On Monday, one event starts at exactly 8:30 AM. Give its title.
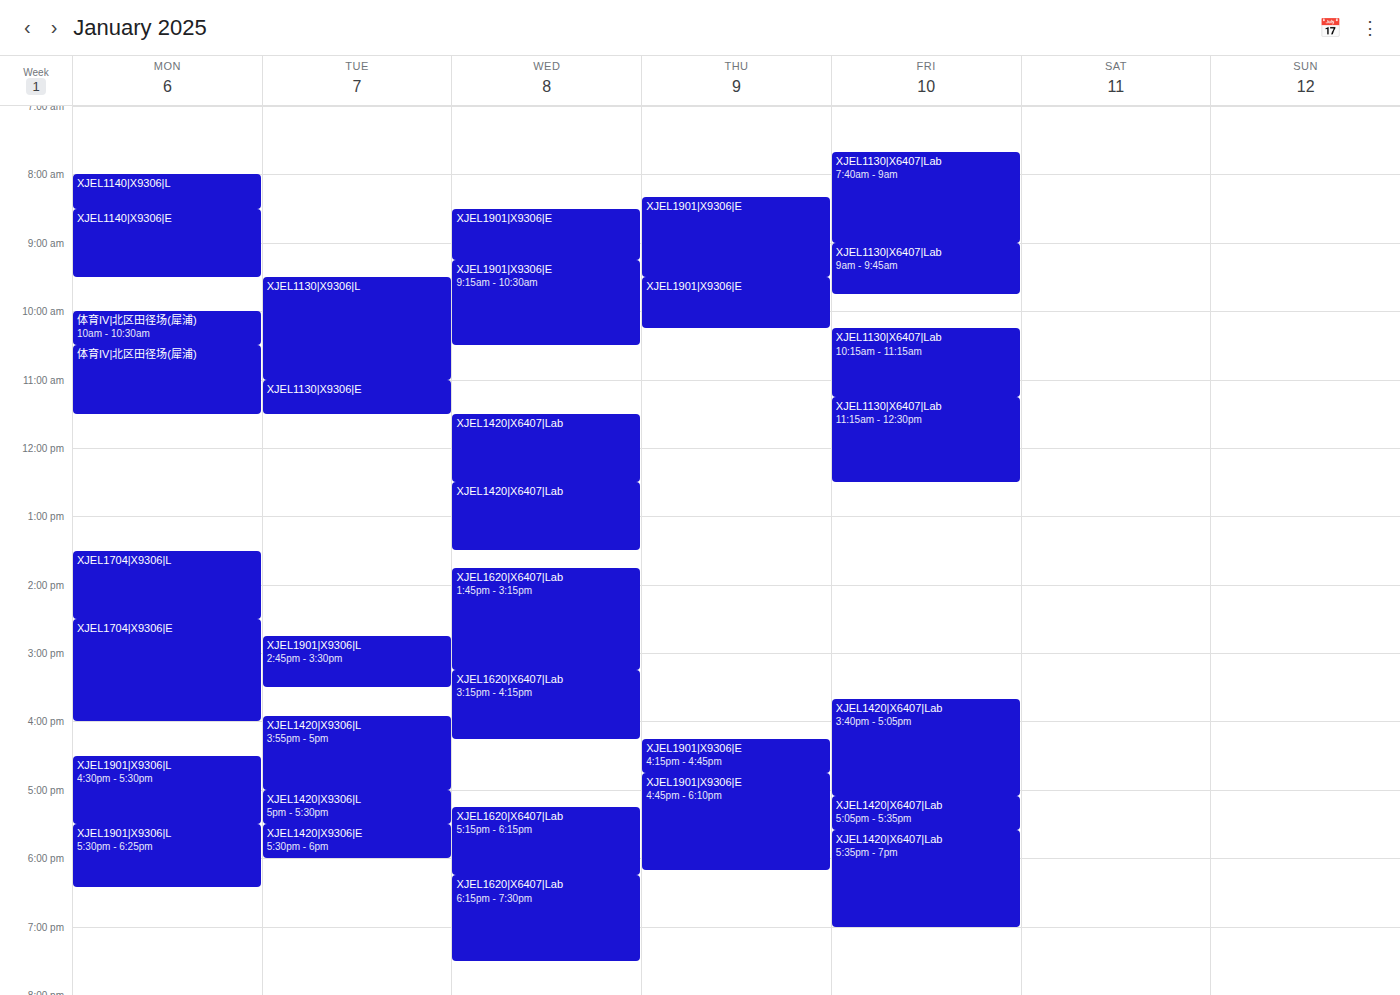
"XJEL1140|X9306|E"